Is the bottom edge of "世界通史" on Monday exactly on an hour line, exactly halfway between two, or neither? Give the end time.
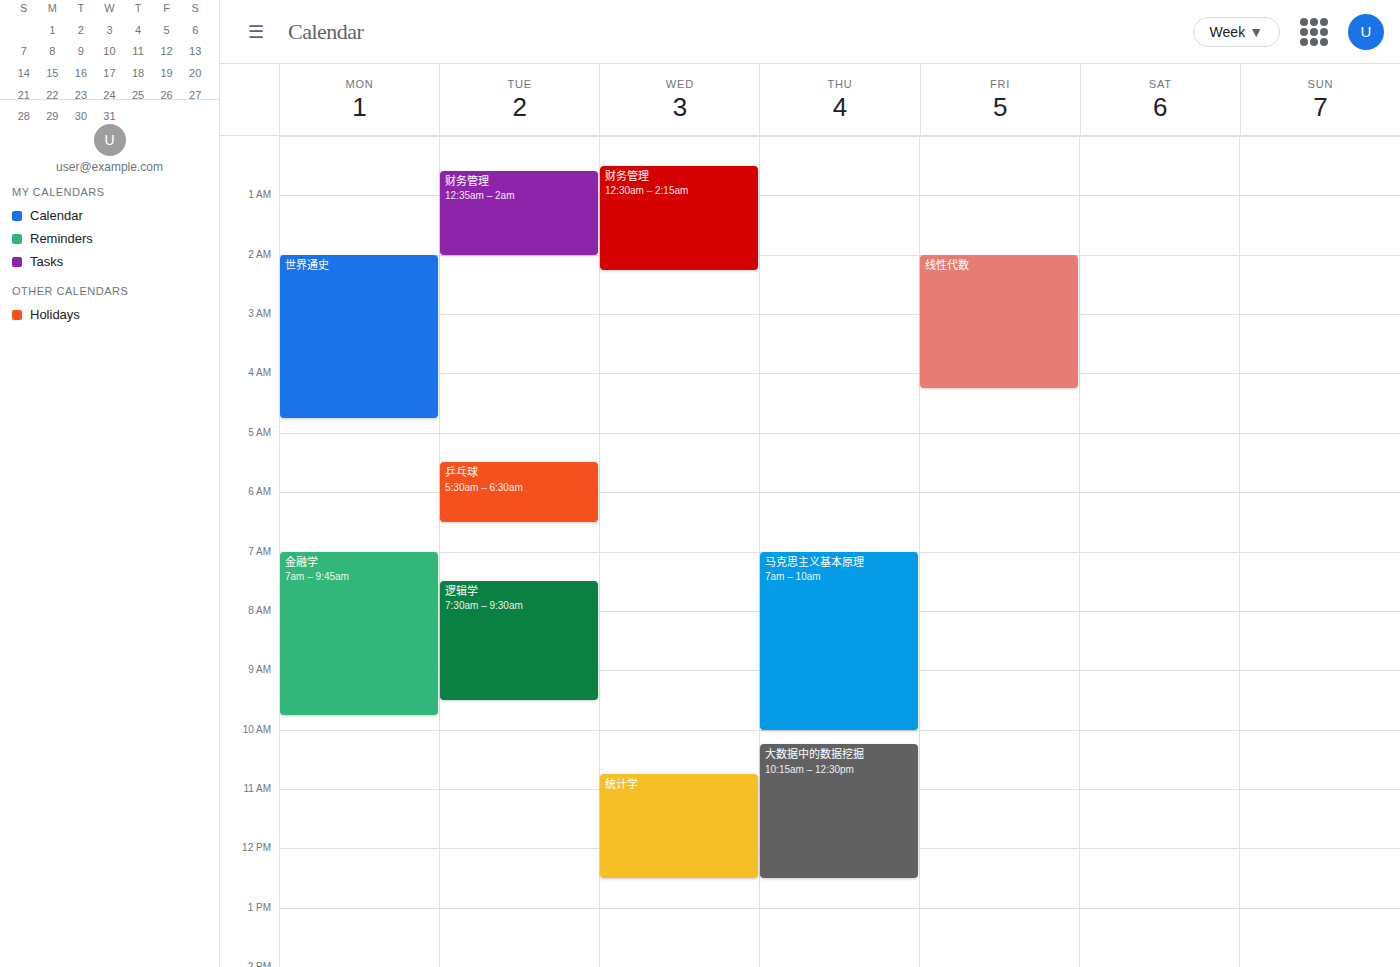
4:45 AM -- neither: three quarters of the way from the 4 AM line to the 5 AM line.